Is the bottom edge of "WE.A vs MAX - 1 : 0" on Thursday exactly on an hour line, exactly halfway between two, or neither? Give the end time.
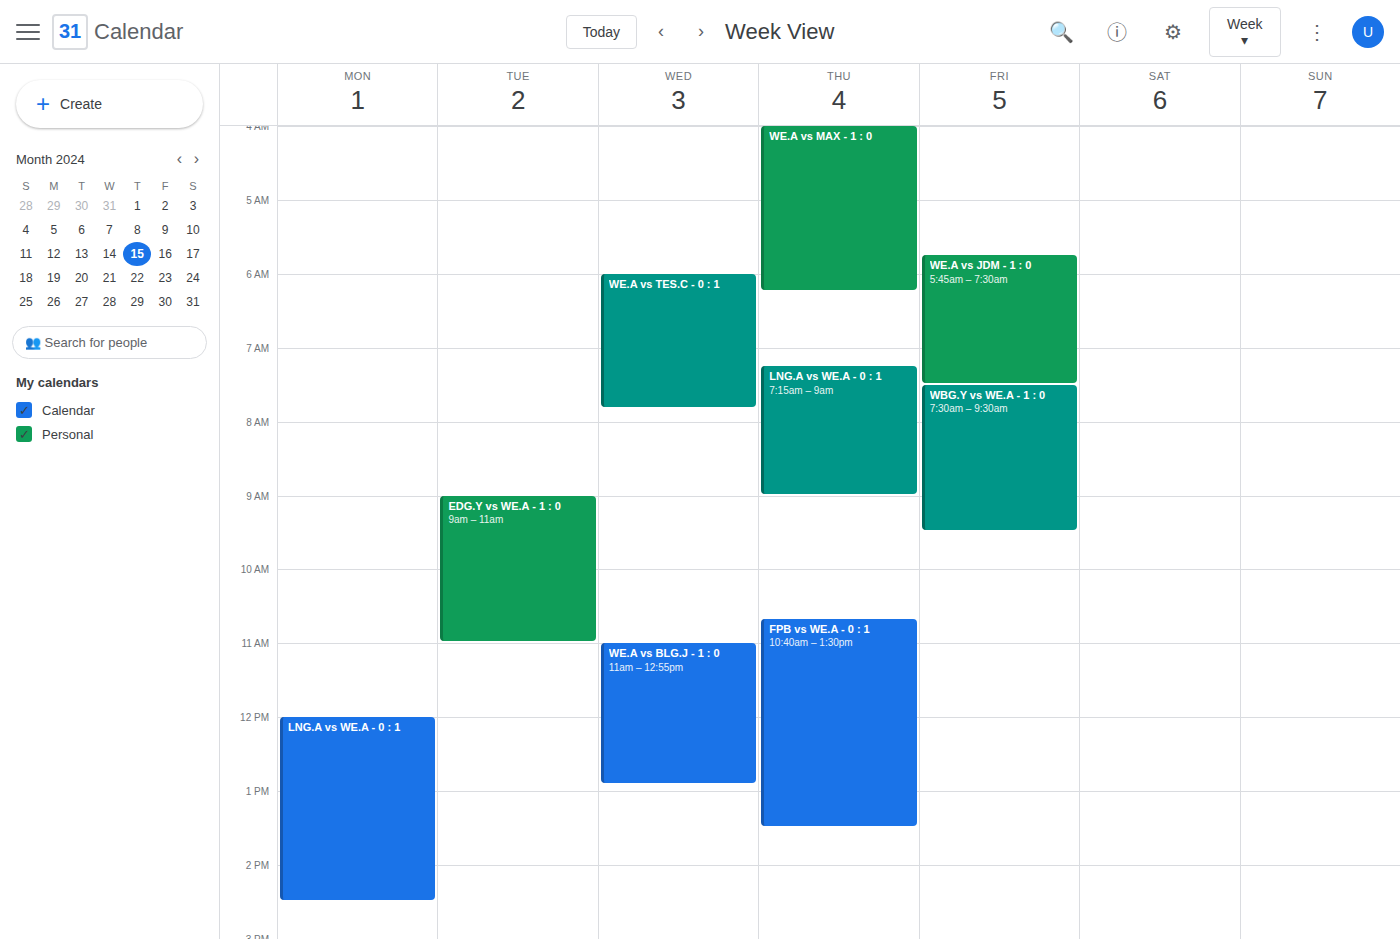
6:15 AM -- neither: a quarter of the way from the 6 AM line to the 7 AM line.